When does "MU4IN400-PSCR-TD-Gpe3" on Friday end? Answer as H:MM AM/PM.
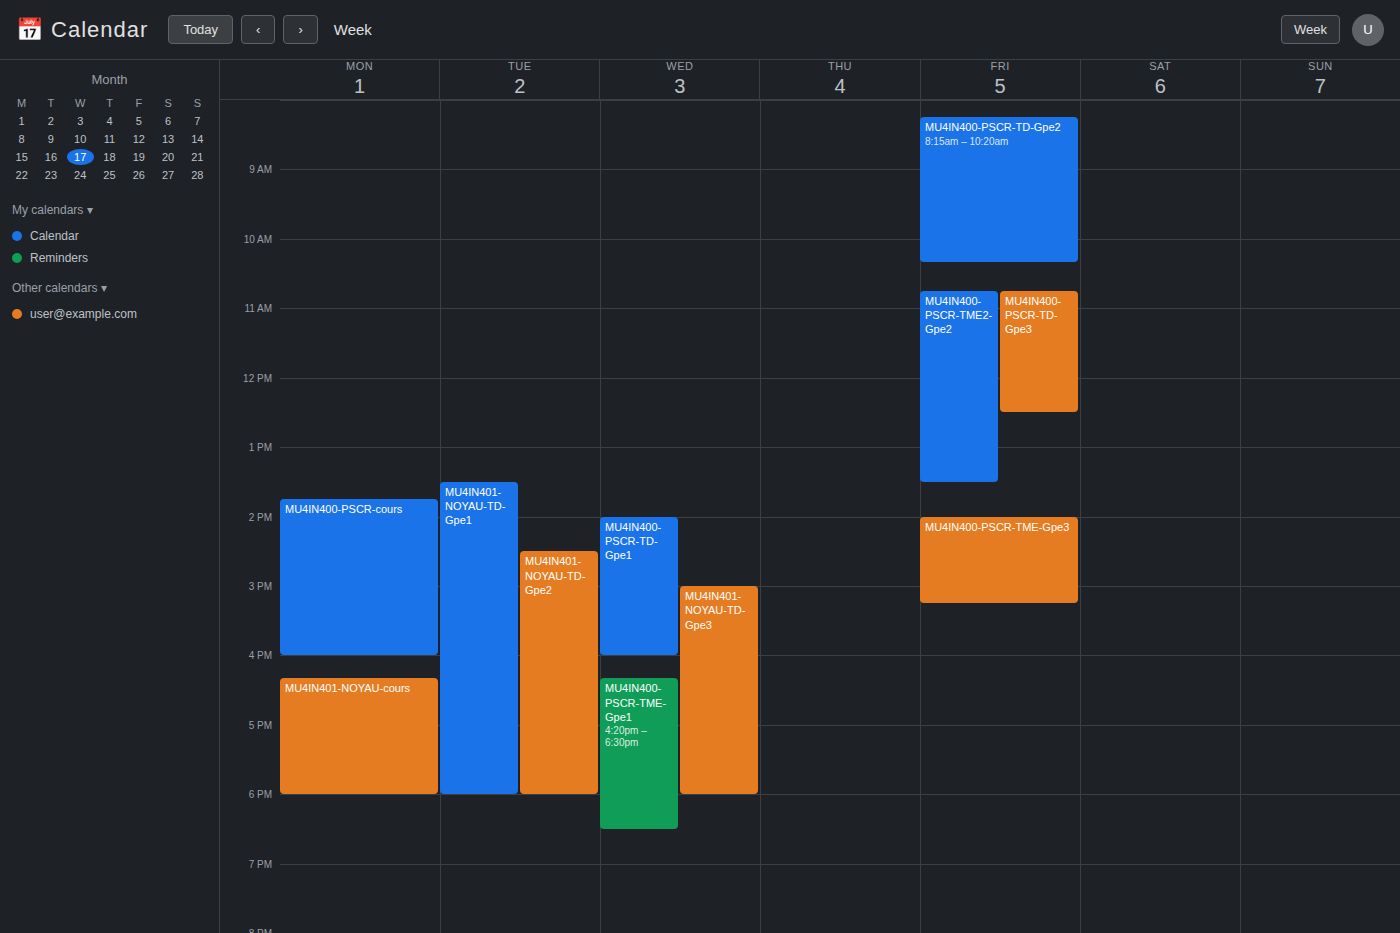
12:30 PM